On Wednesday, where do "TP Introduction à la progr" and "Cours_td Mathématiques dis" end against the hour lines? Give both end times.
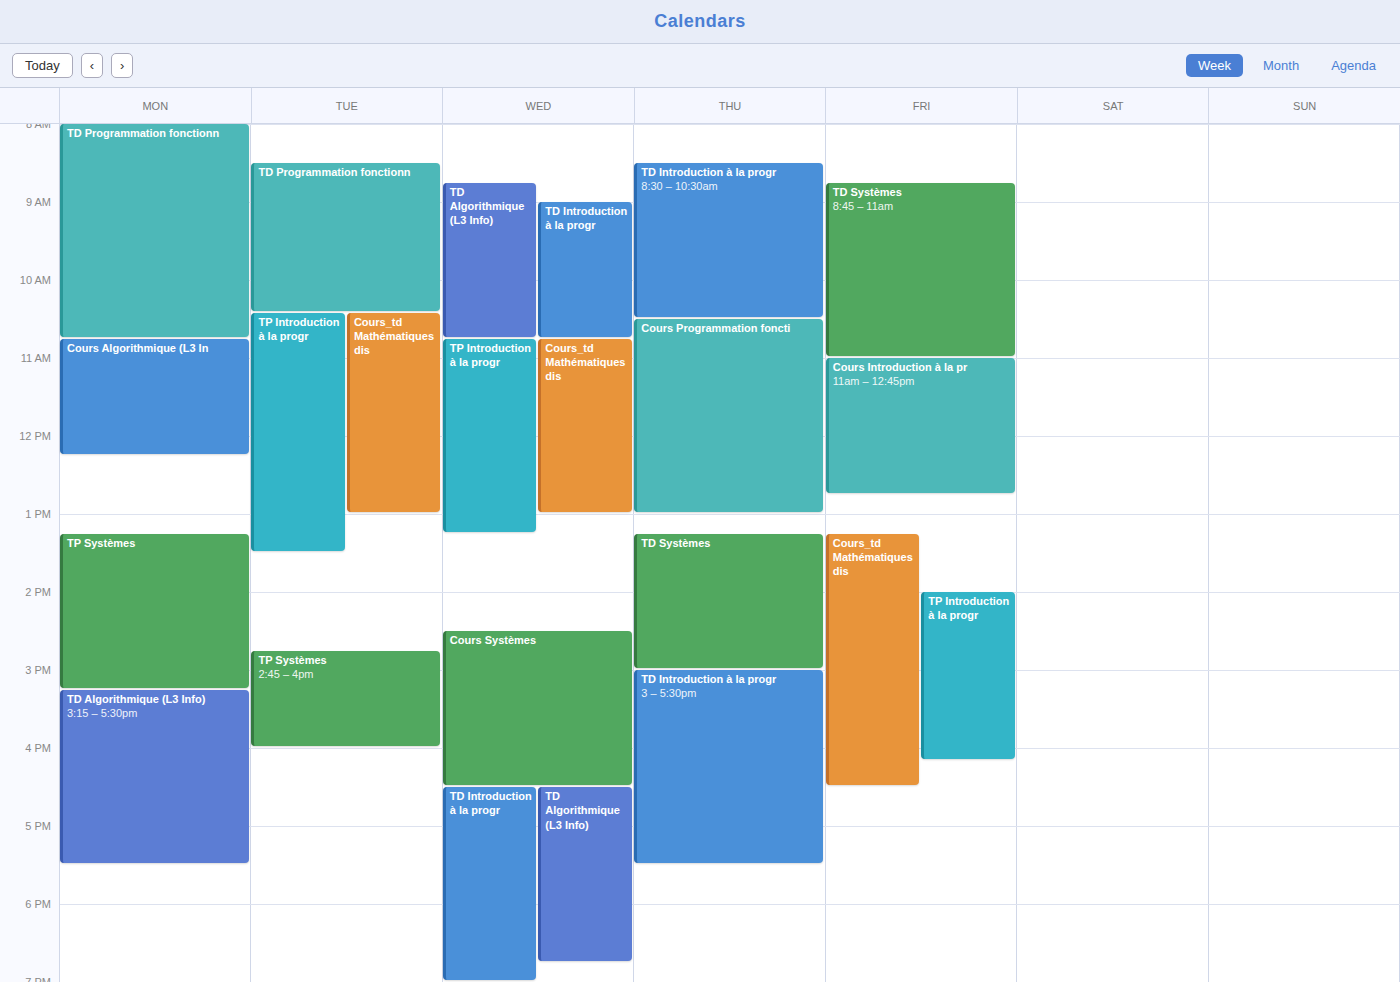
"TP Introduction à la progr": 1:15 PM, neither: a quarter of the way from the 1 PM line to the 2 PM line. "Cours_td Mathématiques dis": 1:00 PM, exactly on the 1 PM line.